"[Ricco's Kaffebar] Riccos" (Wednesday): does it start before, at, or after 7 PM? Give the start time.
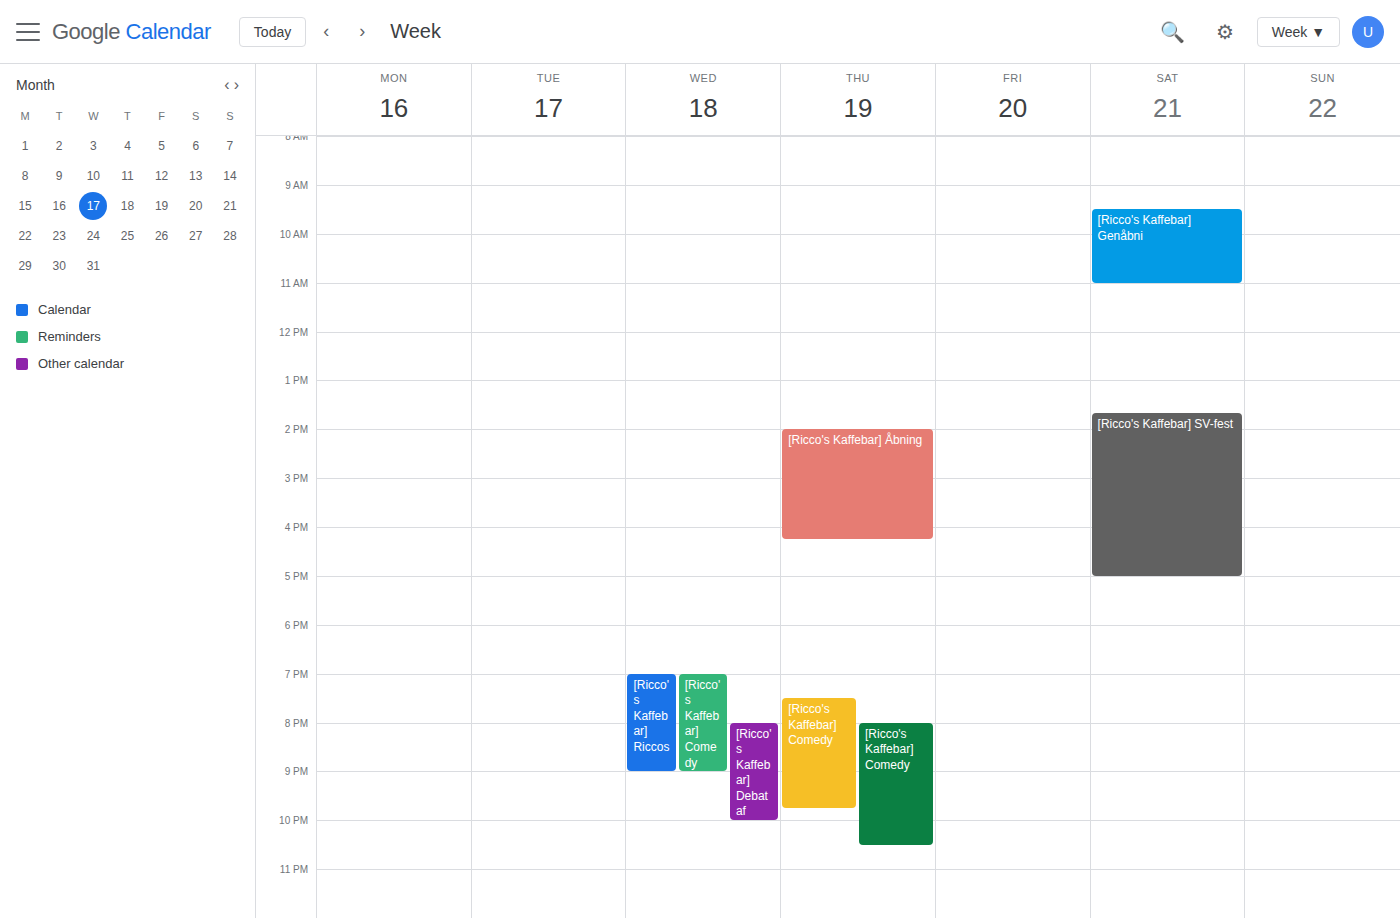
7:00 PM -- exactly at 7 PM, on the 7 PM line.